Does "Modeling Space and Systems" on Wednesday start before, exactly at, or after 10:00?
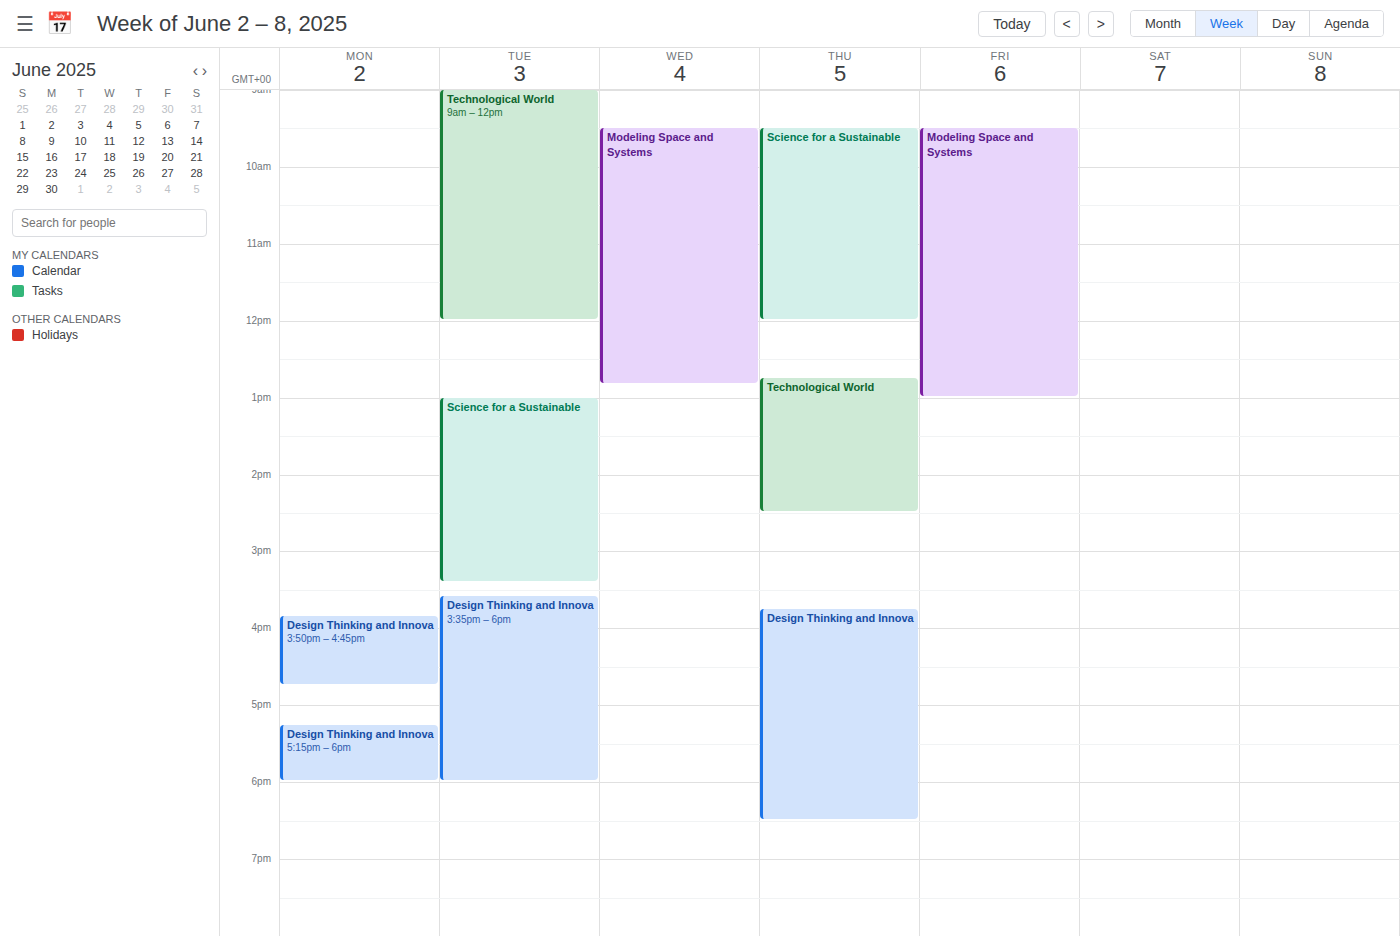
09:30 -- before 10:00, 30 minutes above the 10:00 line.